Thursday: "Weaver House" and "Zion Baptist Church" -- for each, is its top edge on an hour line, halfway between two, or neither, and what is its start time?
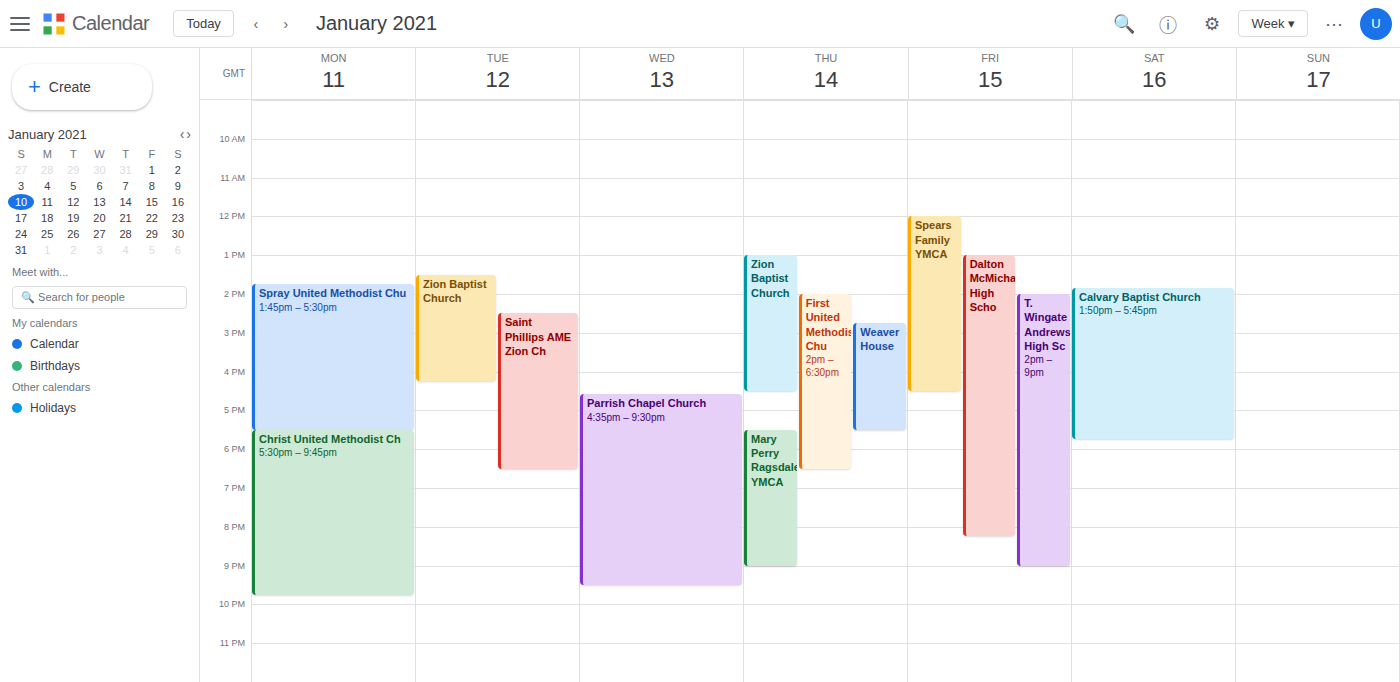
"Weaver House": 2:45 PM, neither: three quarters of the way from the 2 PM line to the 3 PM line. "Zion Baptist Church": 1:00 PM, exactly on the 1 PM line.